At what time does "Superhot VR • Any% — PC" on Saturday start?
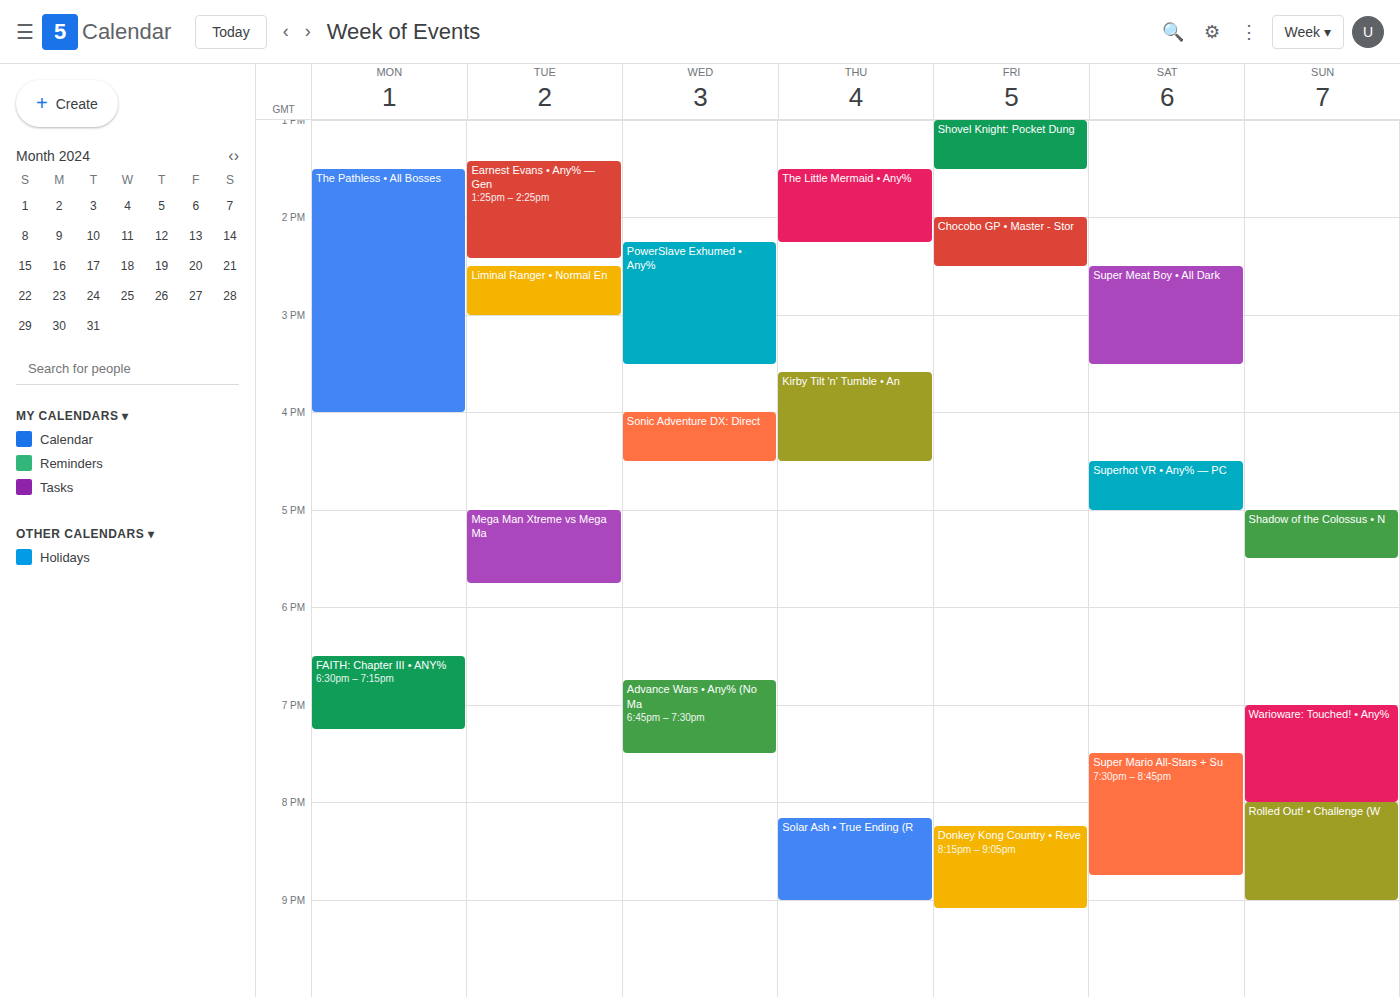
4:30 PM